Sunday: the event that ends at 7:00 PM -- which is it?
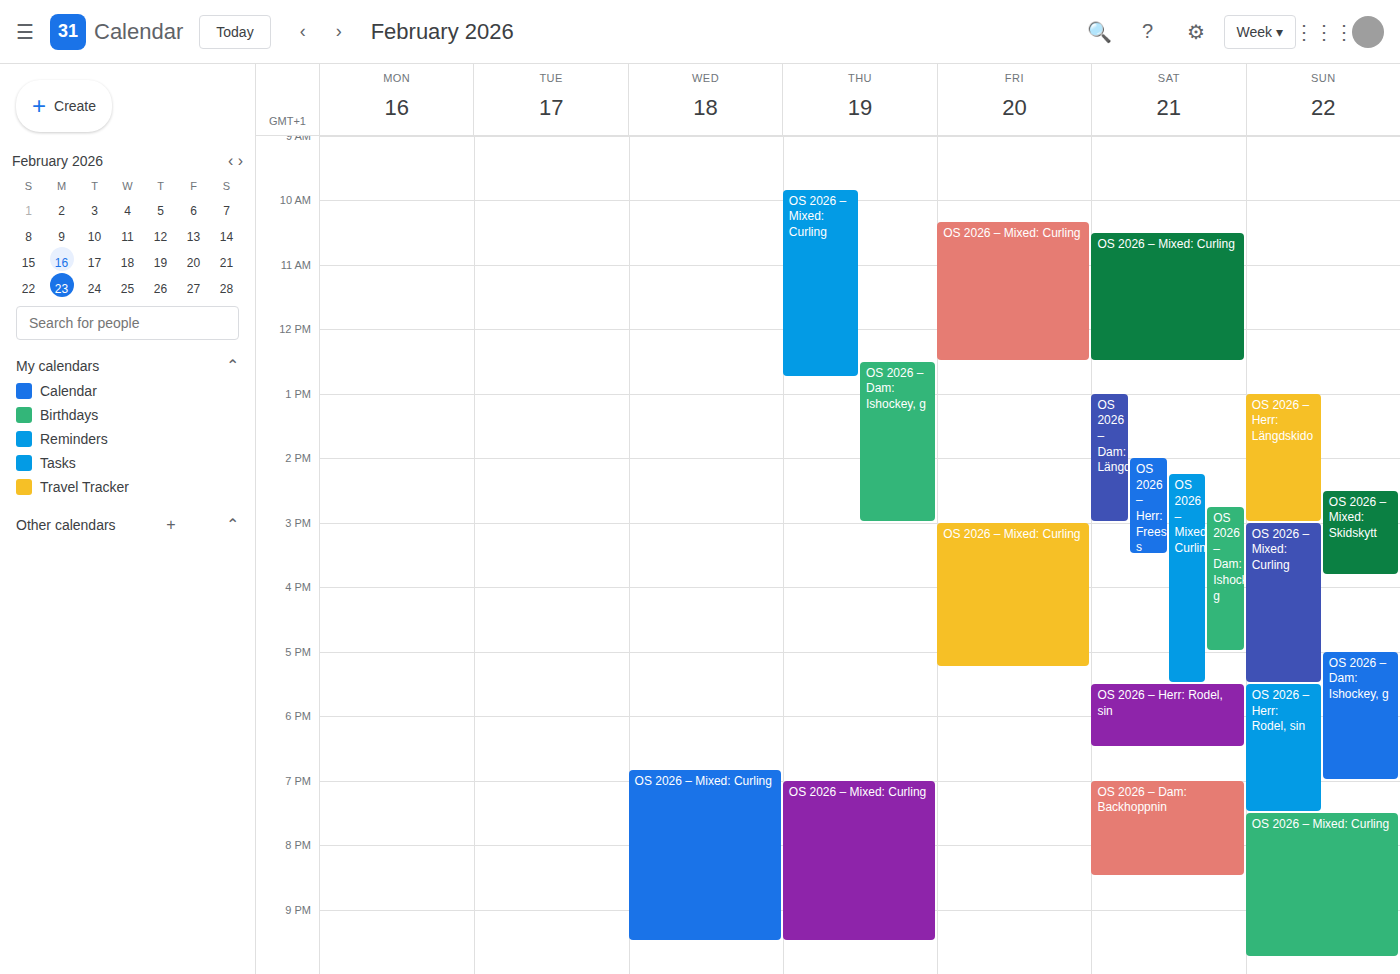
"OS 2026 – Dam: Ishockey, g"